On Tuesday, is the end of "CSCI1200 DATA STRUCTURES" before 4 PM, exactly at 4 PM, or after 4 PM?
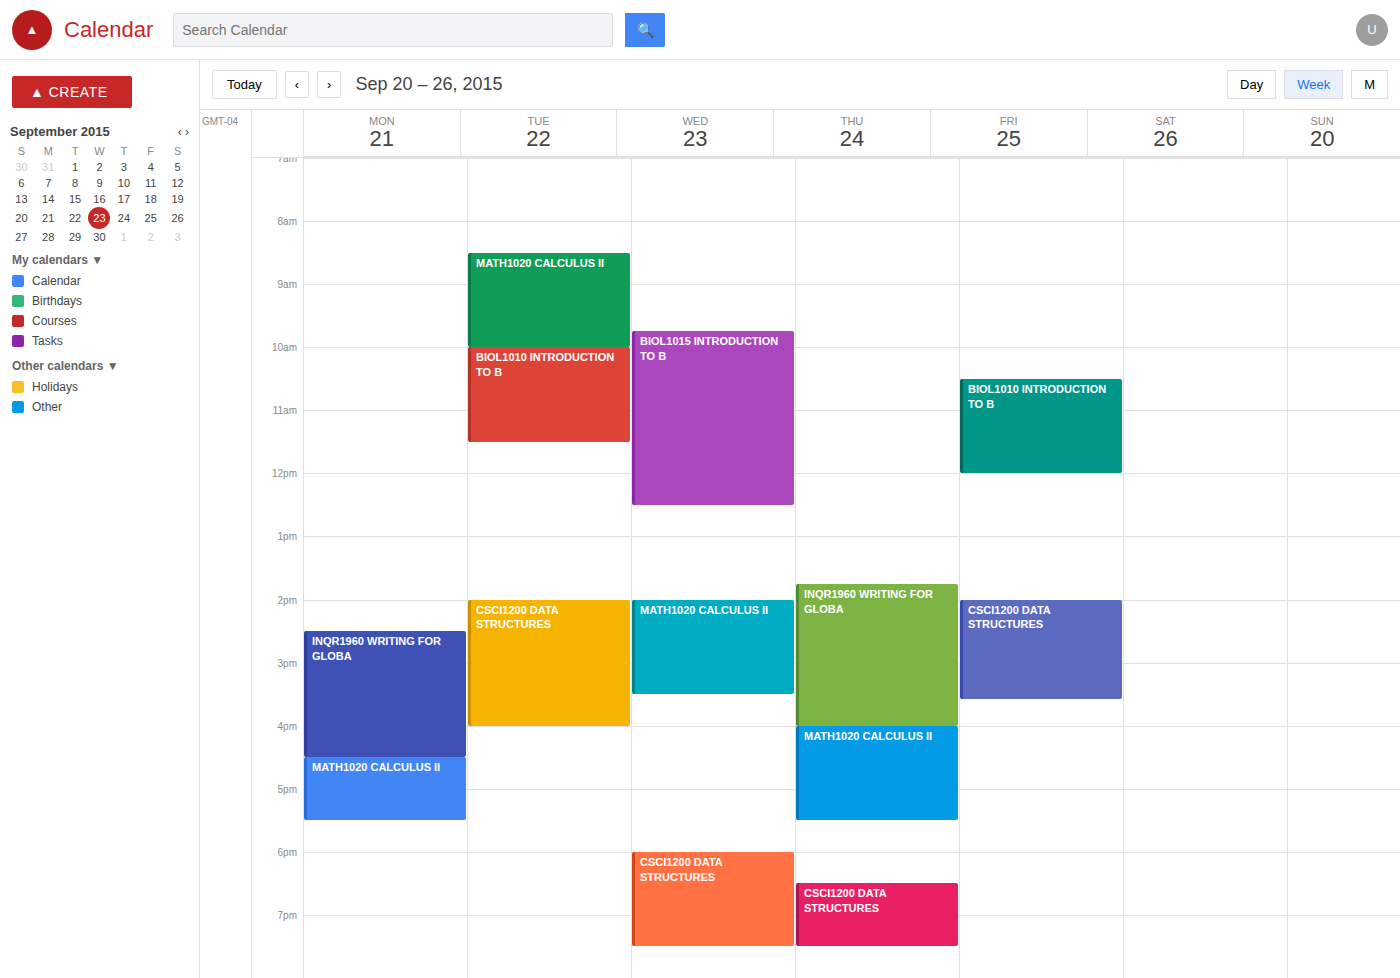
4:00 PM -- exactly at 4 PM, on the 4 PM line.